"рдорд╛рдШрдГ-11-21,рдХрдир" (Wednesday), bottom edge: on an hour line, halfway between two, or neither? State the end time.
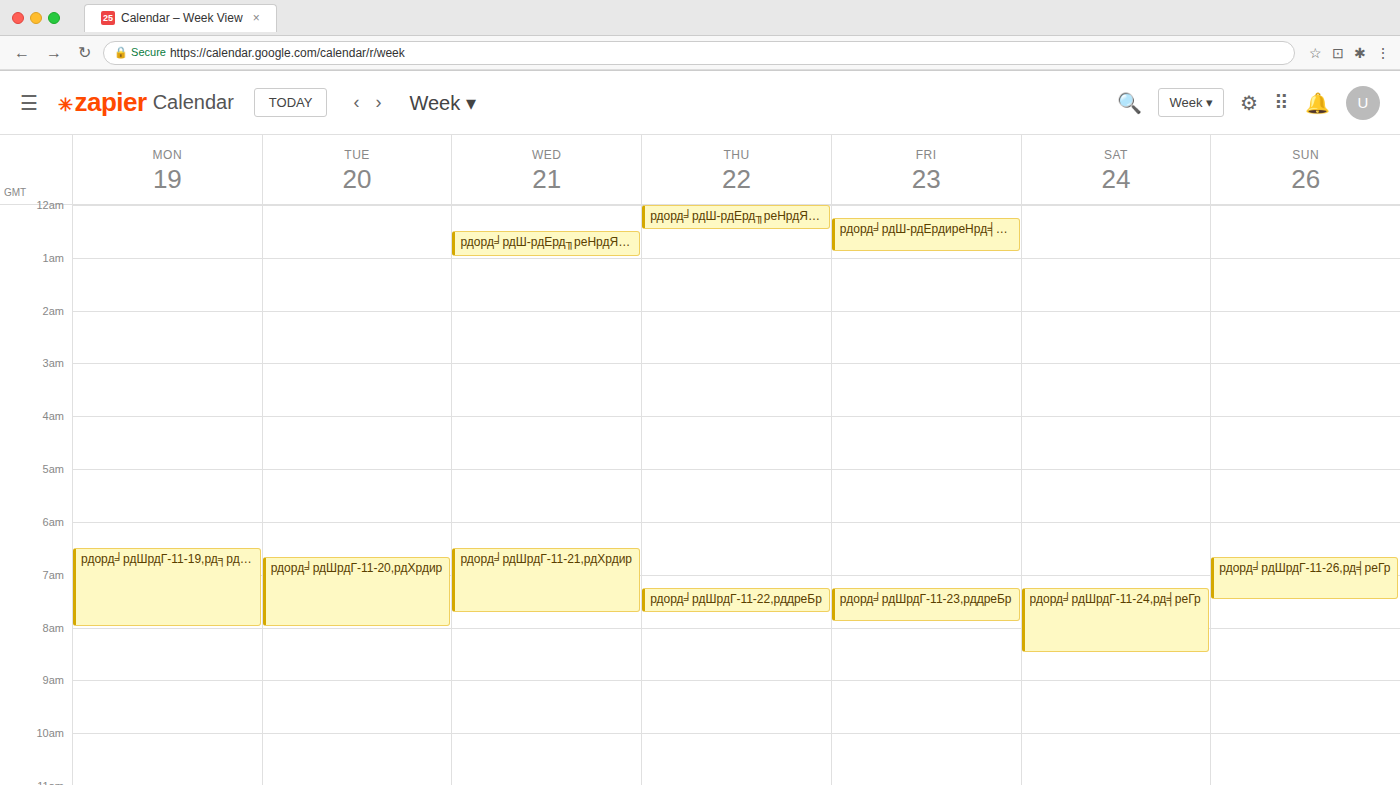
7:45 AM -- neither: three quarters of the way from the 7 AM line to the 8 AM line.